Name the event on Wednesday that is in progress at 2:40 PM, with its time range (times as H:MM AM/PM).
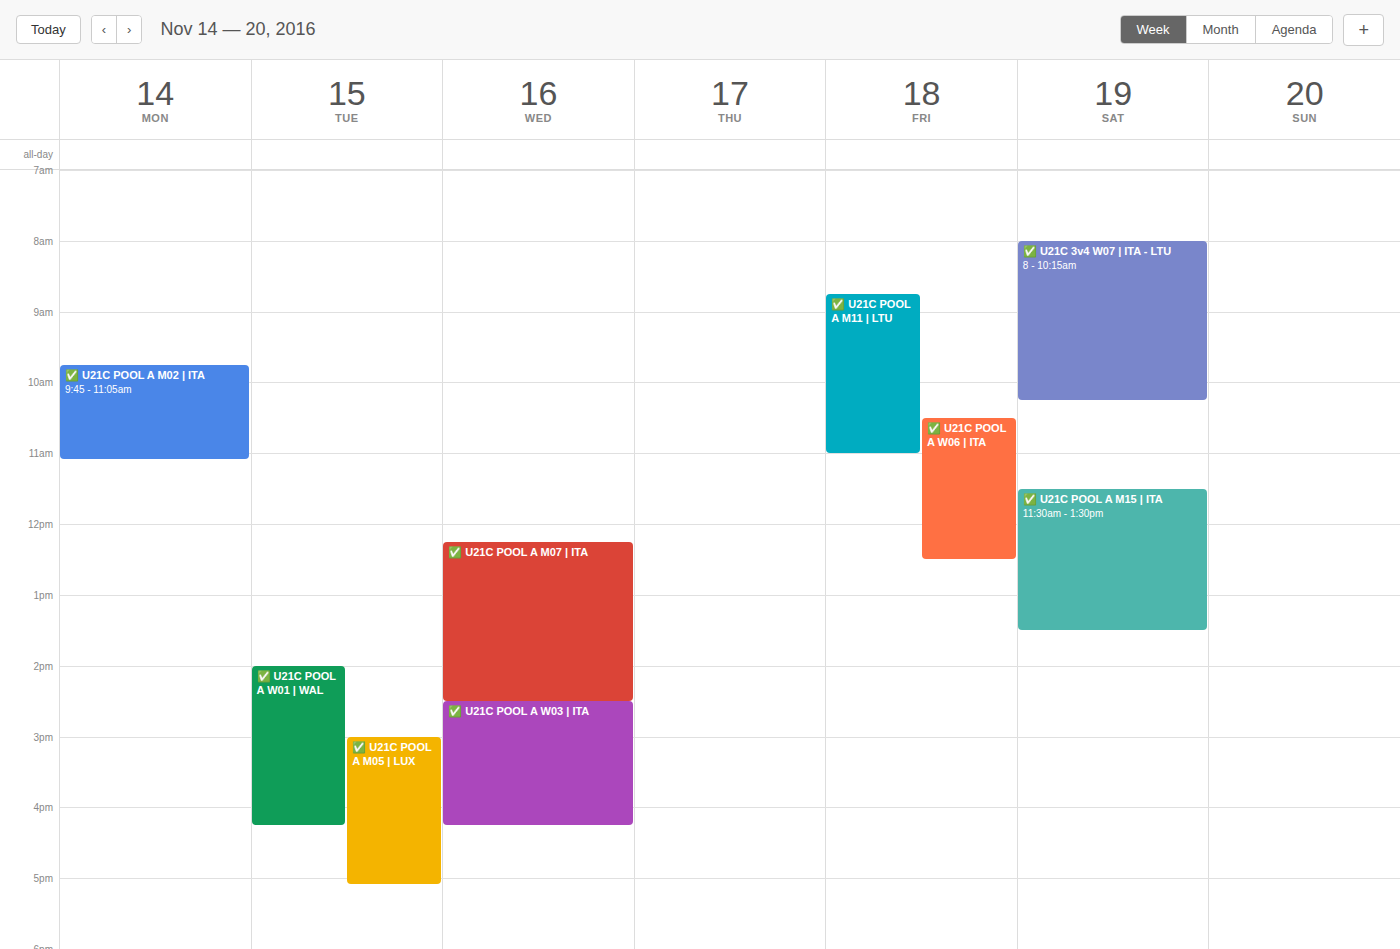
"✅ U21C POOL A W03 | ITA", 2:30 PM to 4:15 PM